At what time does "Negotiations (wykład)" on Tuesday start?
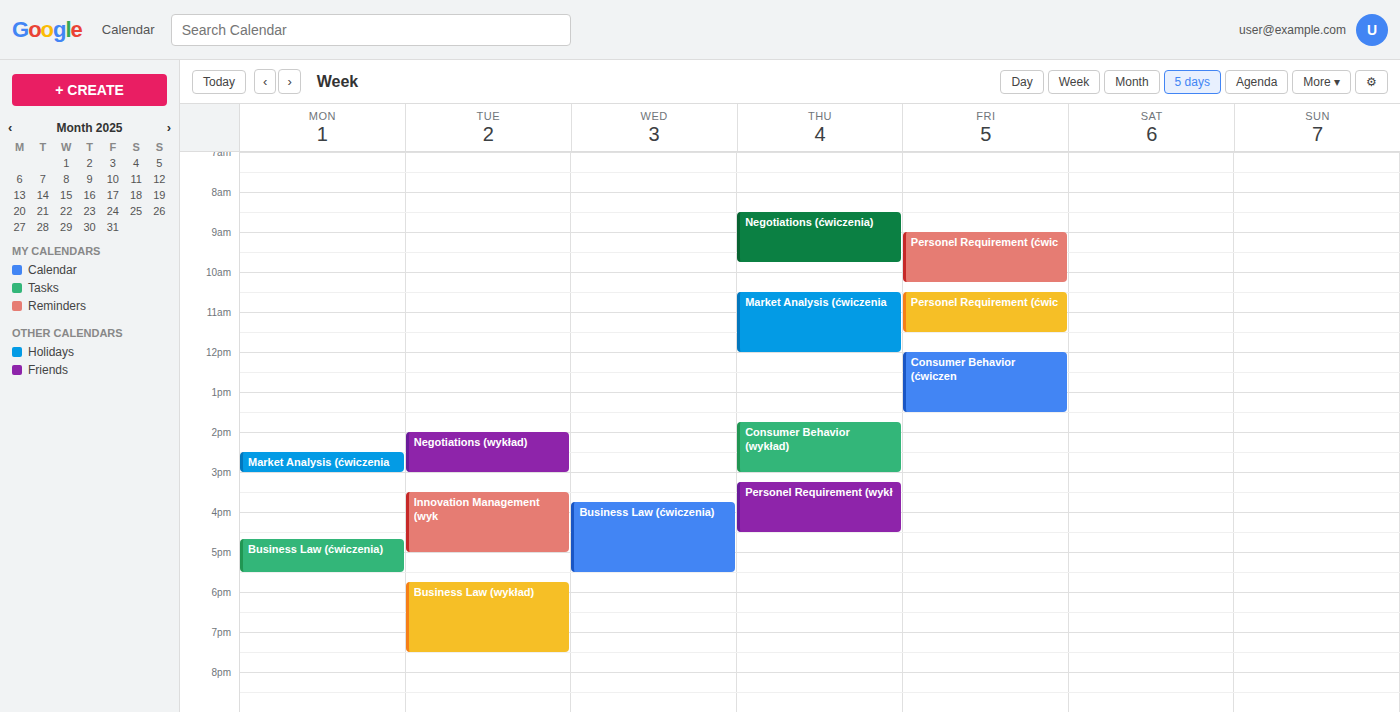
14:00